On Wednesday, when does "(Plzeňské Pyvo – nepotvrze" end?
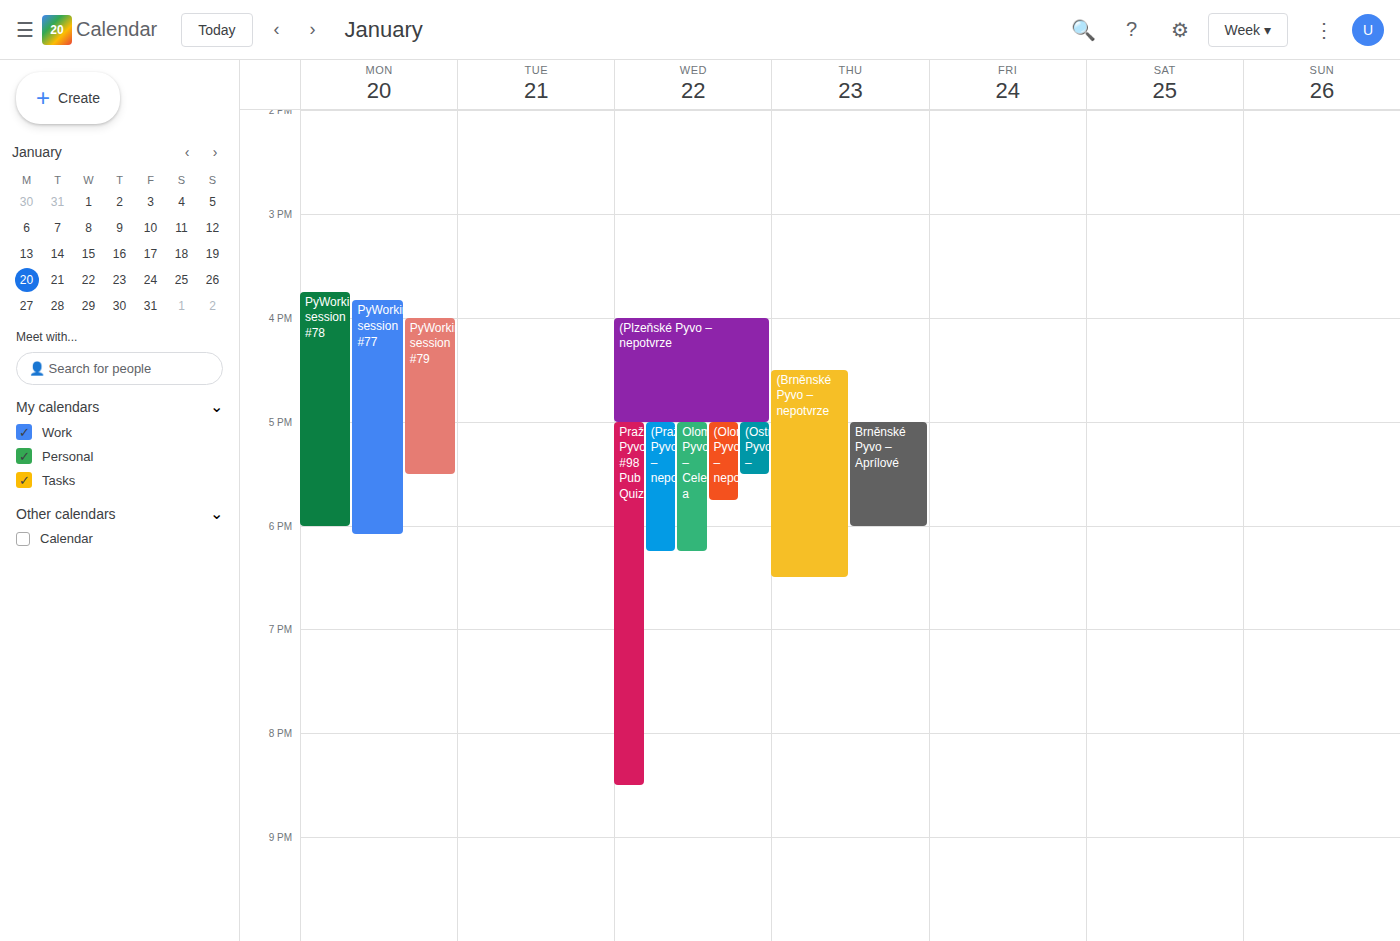
5:00 PM